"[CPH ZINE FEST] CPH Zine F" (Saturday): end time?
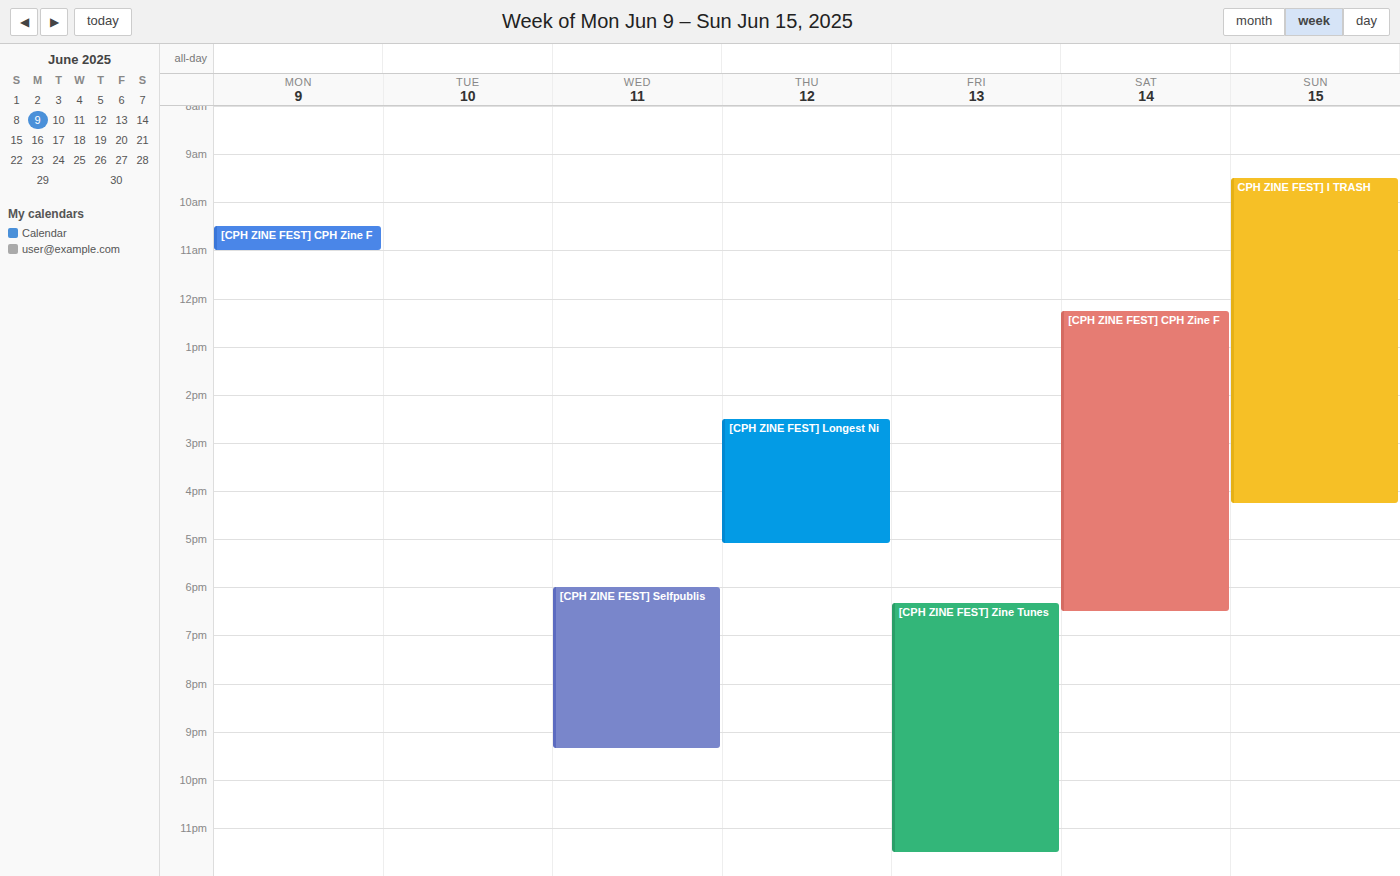
6:30 PM